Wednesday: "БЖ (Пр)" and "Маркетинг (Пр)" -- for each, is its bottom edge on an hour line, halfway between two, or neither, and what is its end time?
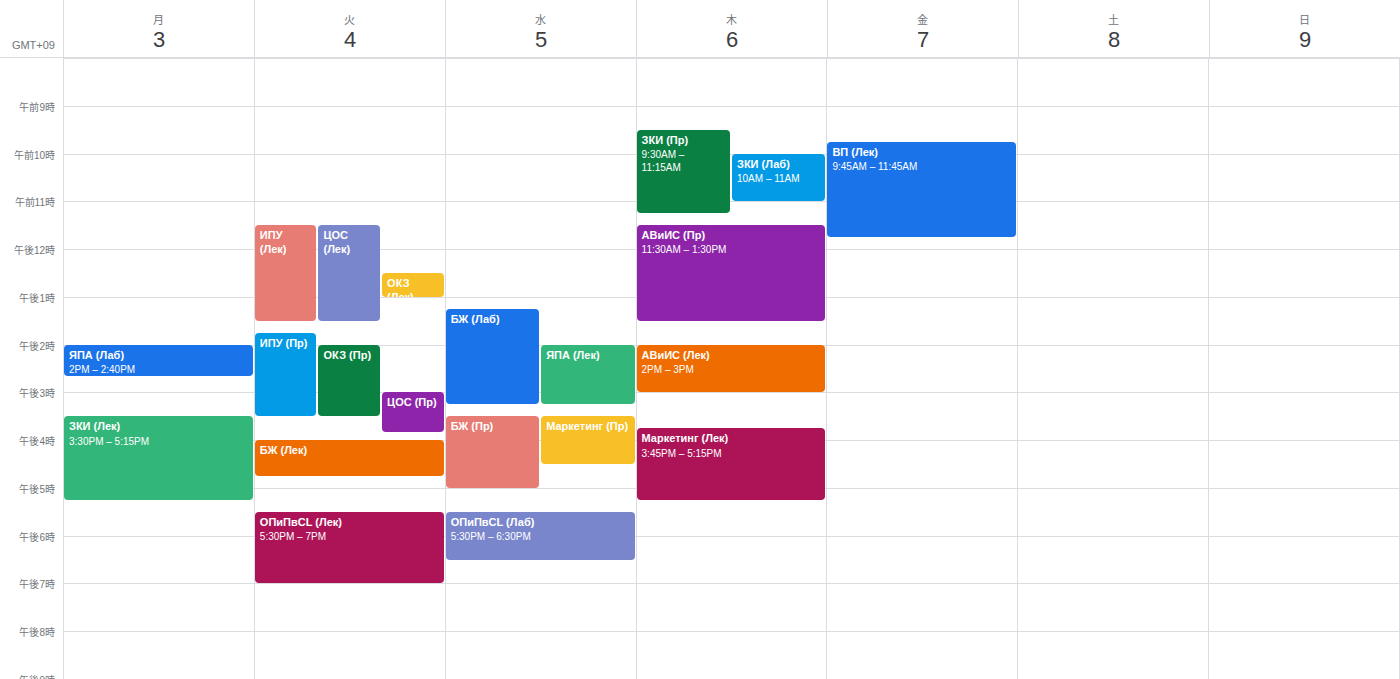
"БЖ (Пр)": 5:00 PM, exactly on the 5 PM line. "Маркетинг (Пр)": 4:30 PM, halfway between the 4 PM and 5 PM lines.